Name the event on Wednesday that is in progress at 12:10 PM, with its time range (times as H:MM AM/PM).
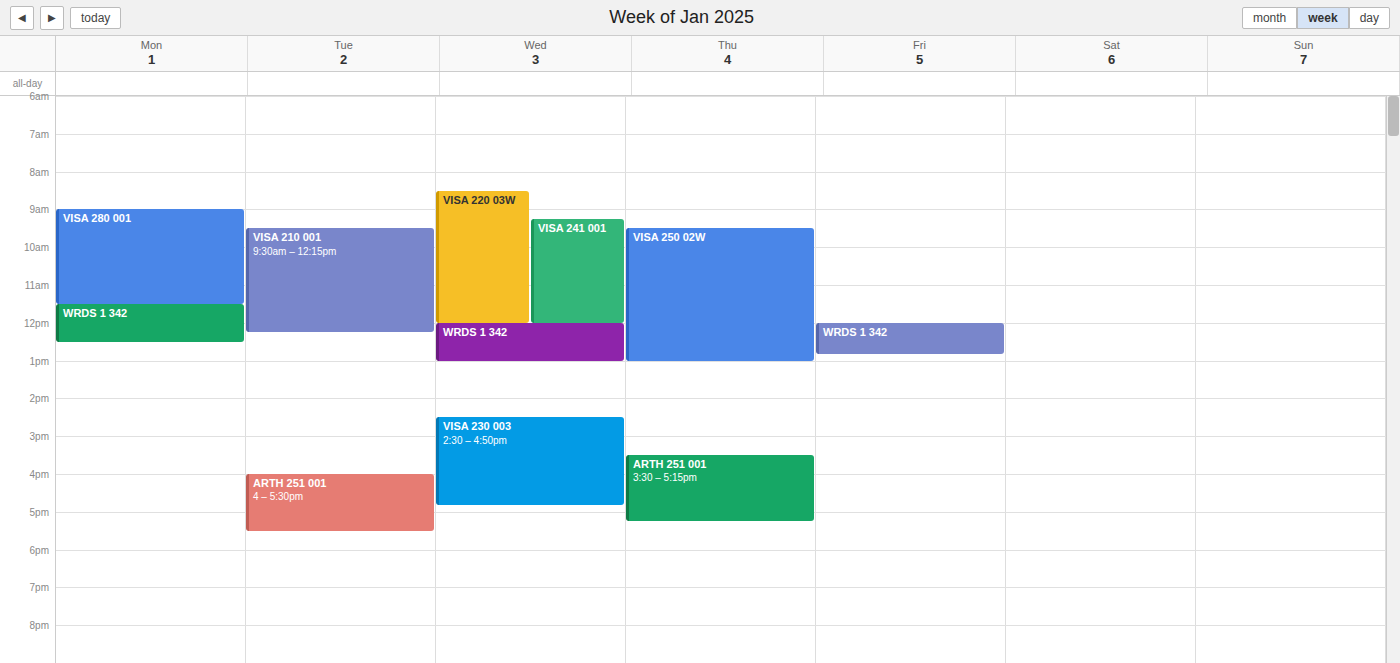
"WRDS 1 342", 12:00 PM to 1:00 PM